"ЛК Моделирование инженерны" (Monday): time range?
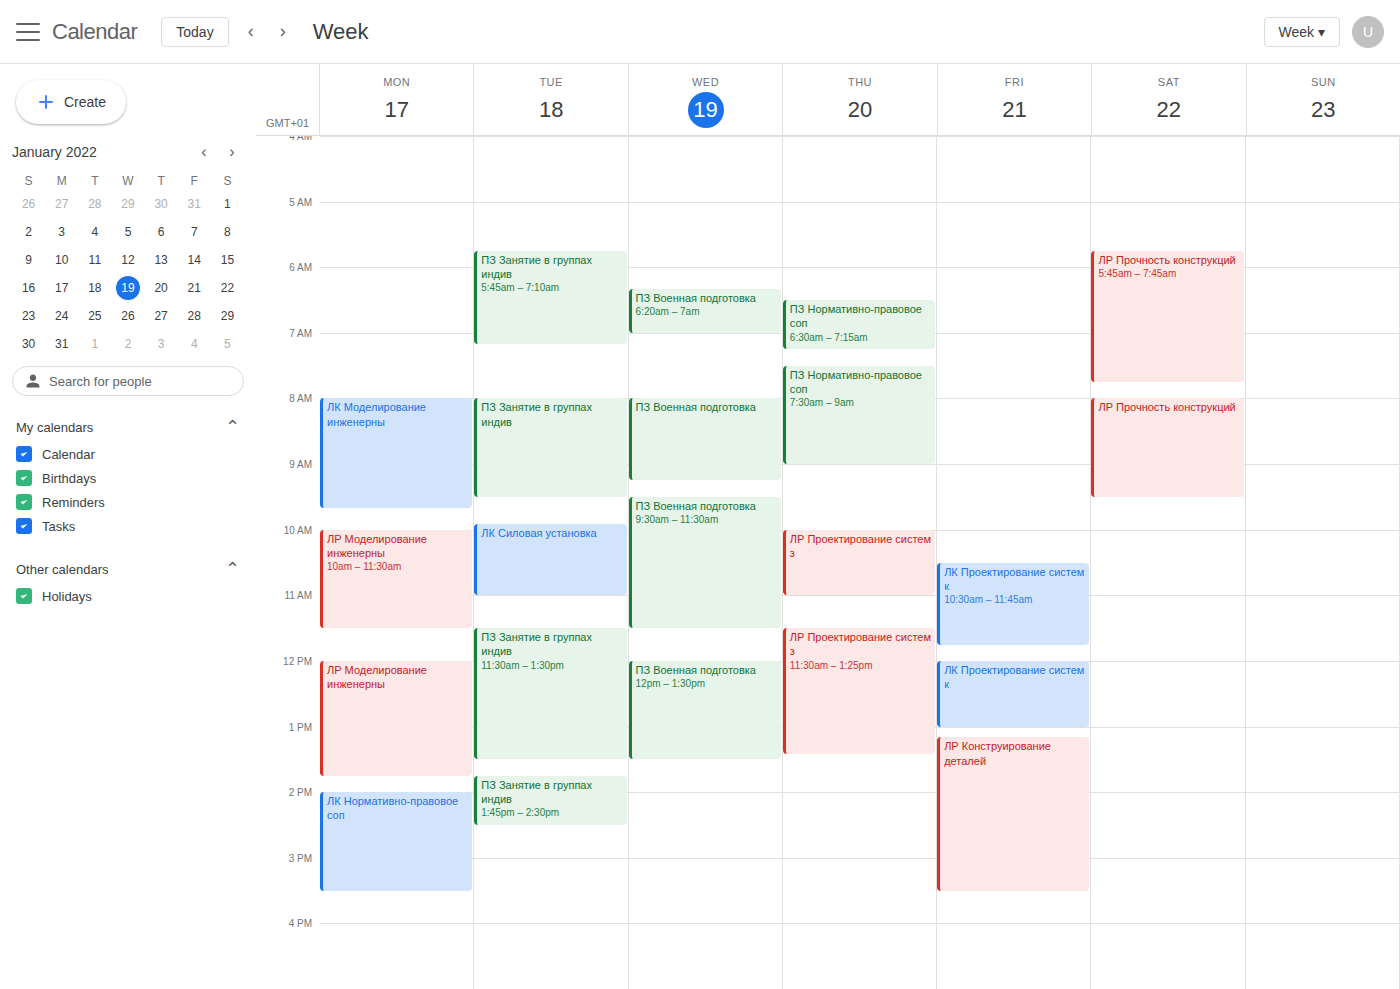
8:00 AM to 9:40 AM